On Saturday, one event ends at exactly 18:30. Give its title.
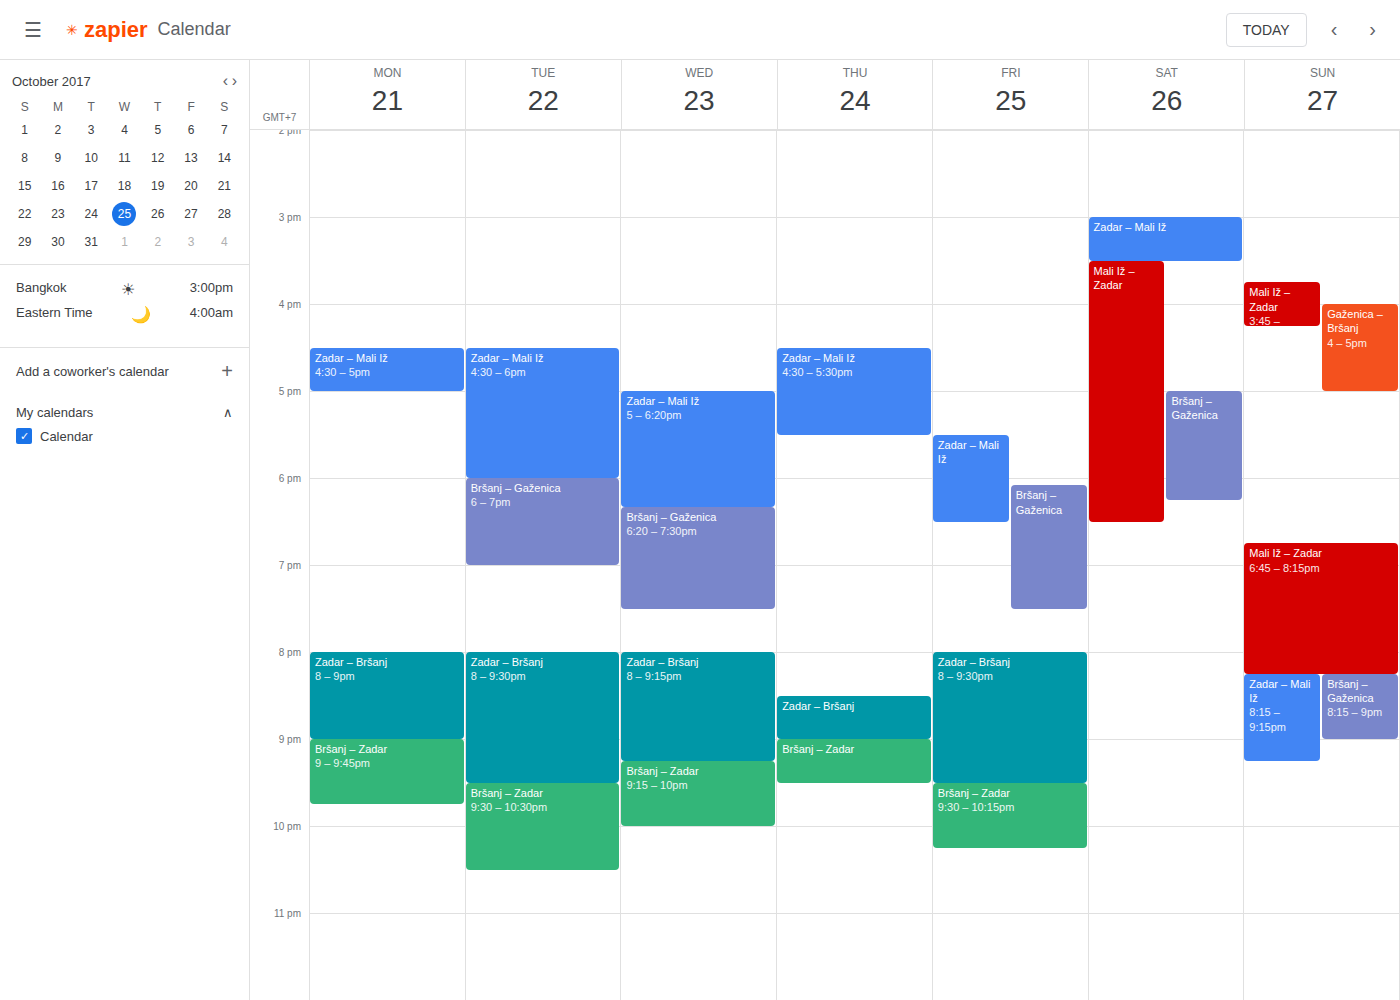
"Mali Iž – Zadar"